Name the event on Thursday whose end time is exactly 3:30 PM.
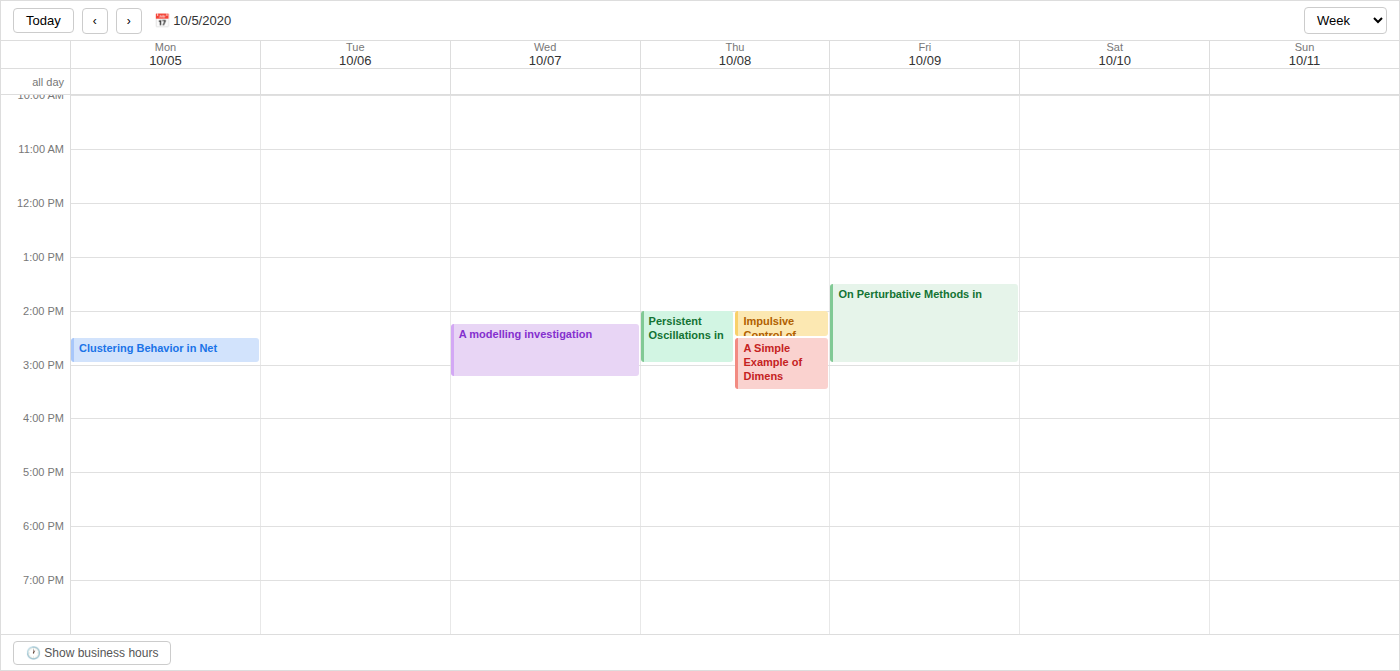
"A Simple Example of Dimens"